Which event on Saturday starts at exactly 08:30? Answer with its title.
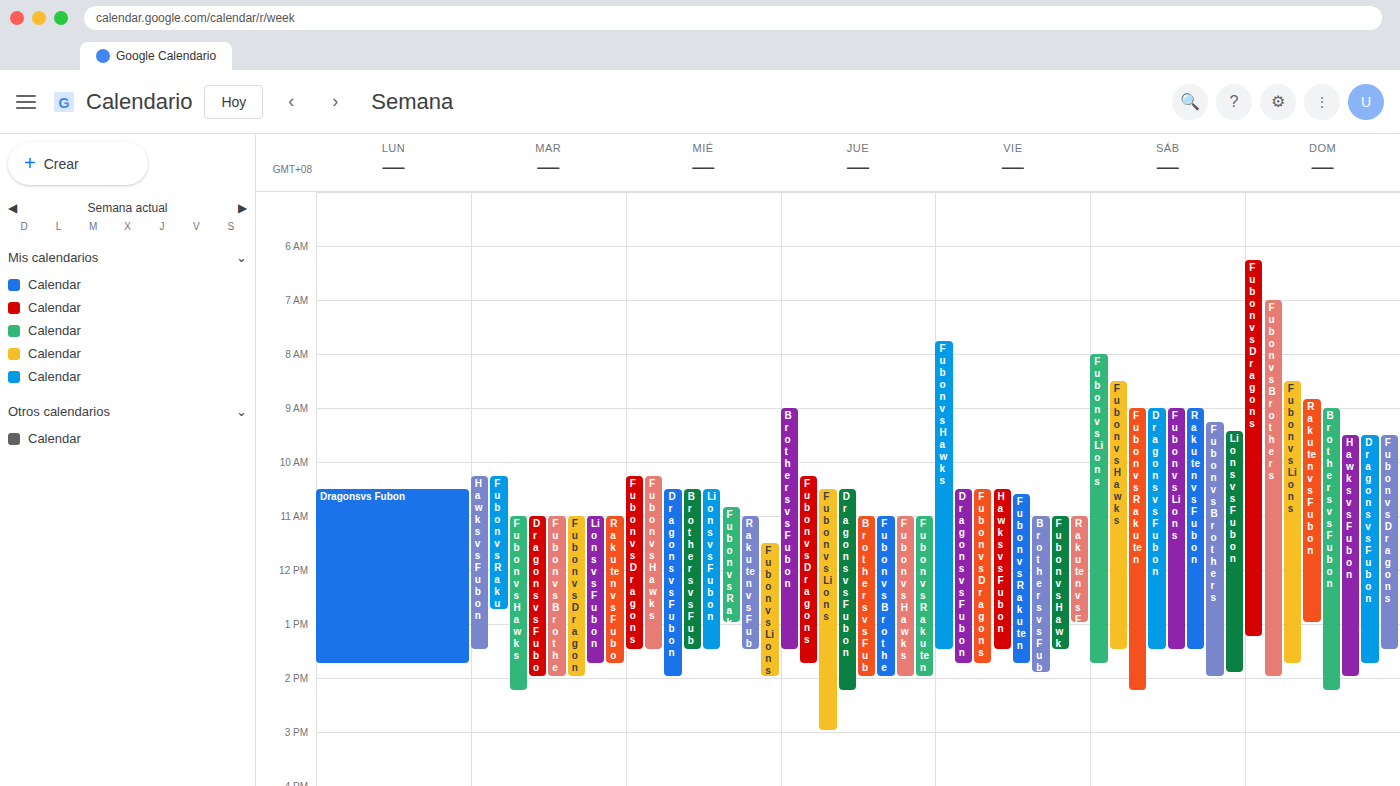
"Fubon vs Hawks"